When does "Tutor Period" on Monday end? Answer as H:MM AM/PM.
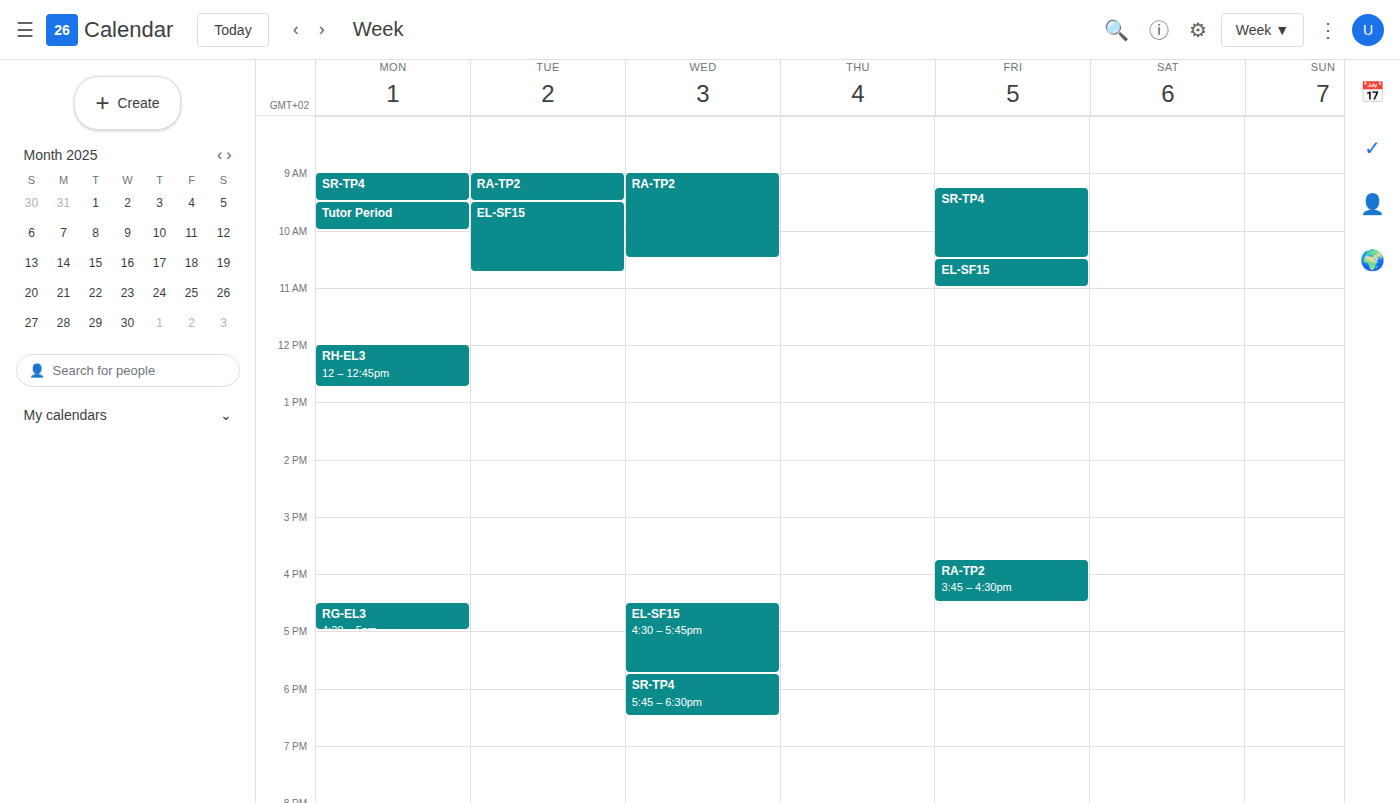
10:00 AM